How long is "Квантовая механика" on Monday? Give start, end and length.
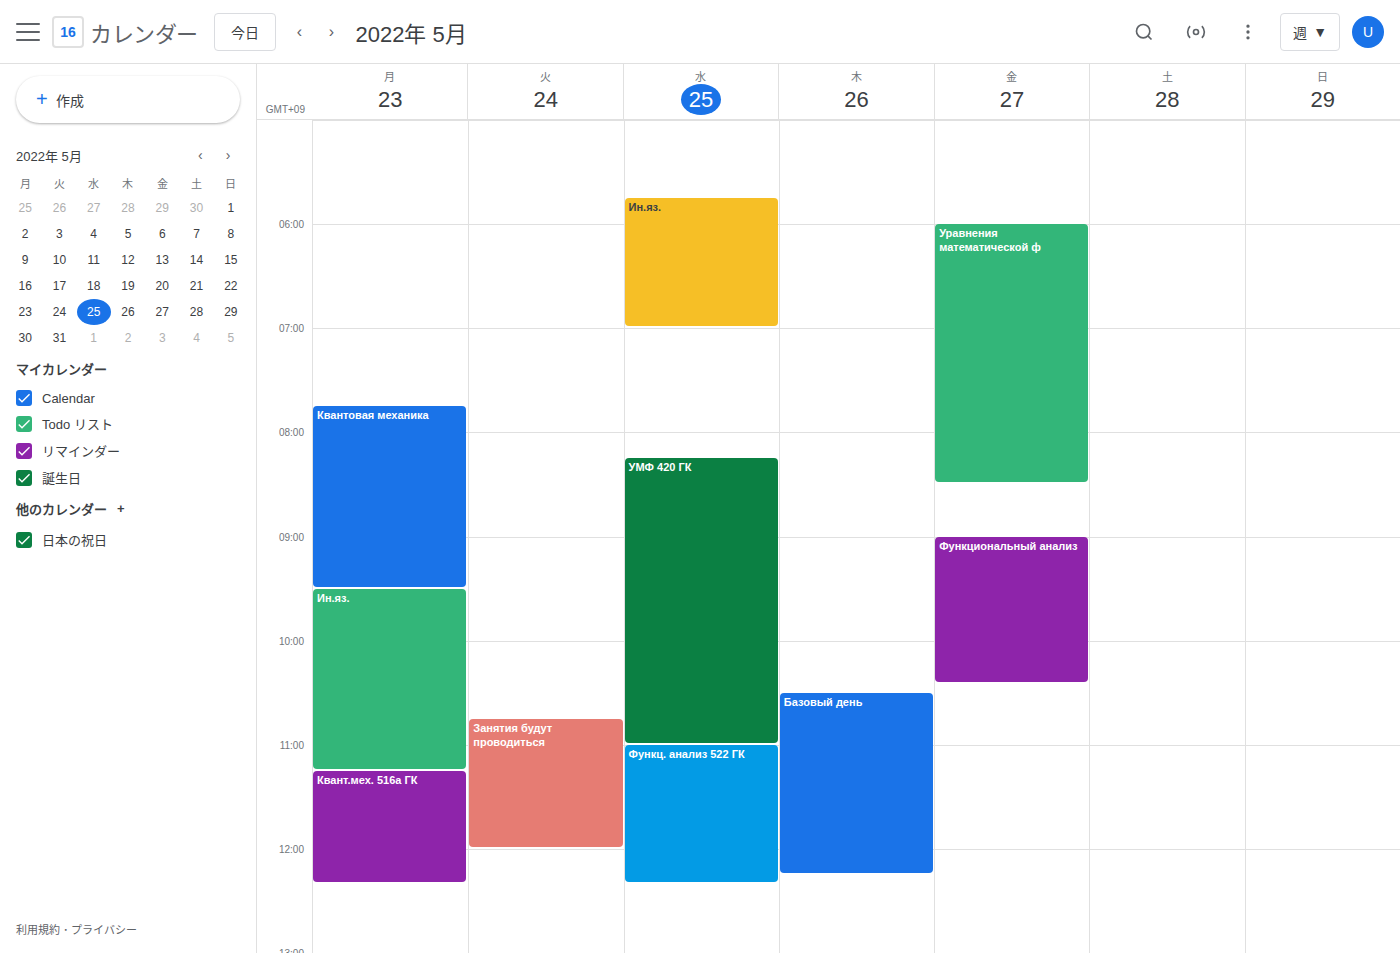
7:45 AM to 9:30 AM, 1 hour 45 minutes